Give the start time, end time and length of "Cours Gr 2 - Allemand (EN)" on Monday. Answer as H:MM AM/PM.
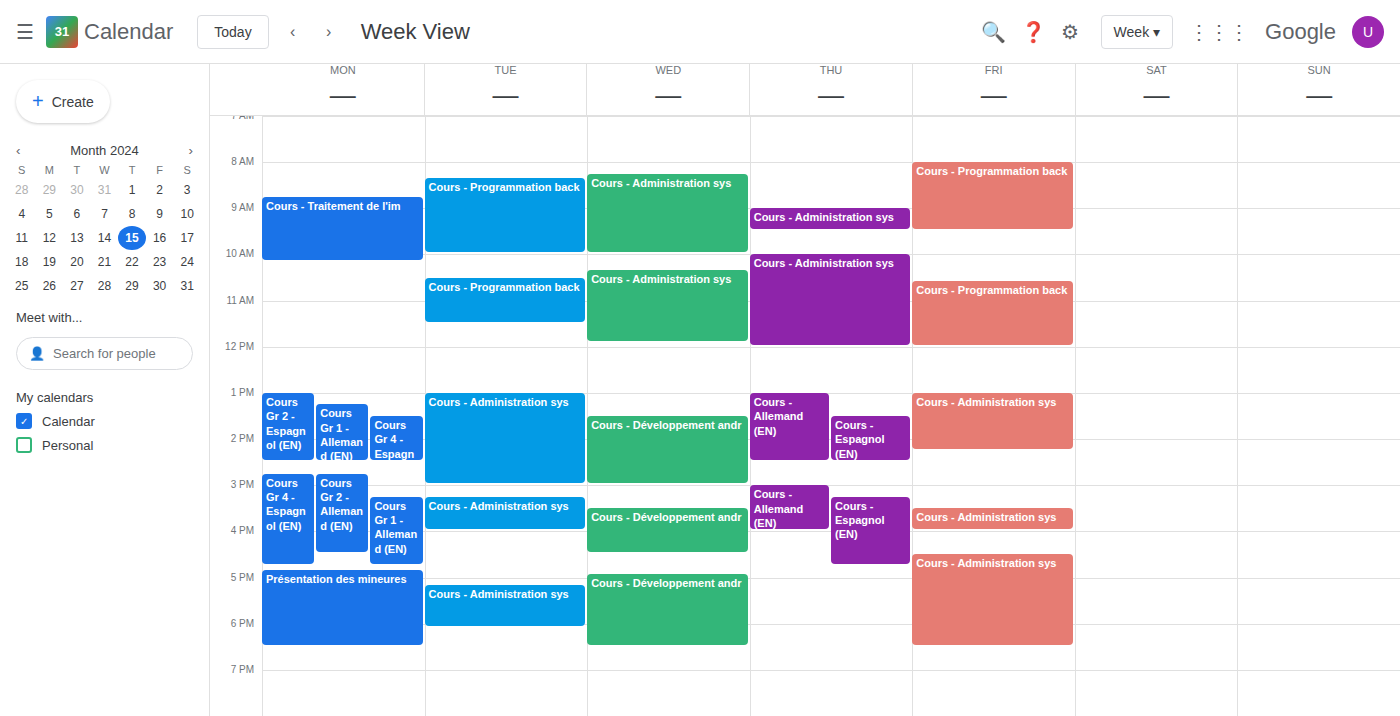
2:45 PM to 4:30 PM, 1 hour 45 minutes